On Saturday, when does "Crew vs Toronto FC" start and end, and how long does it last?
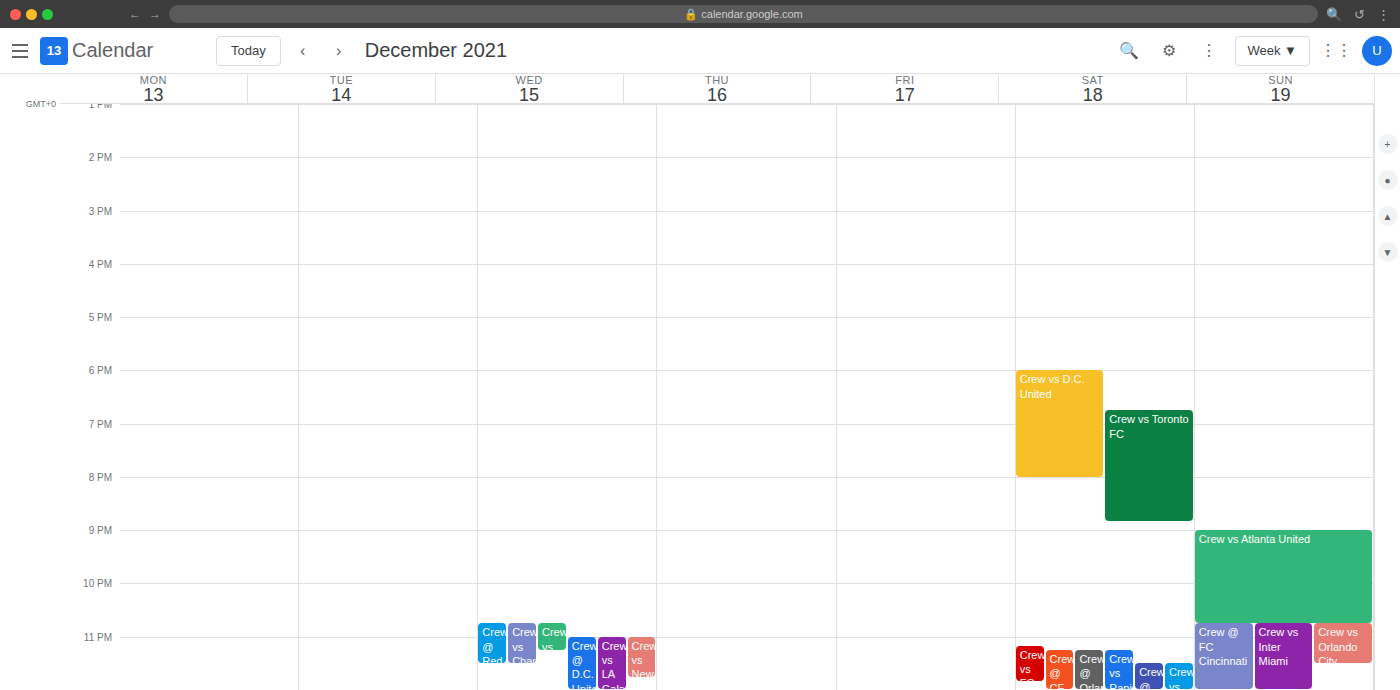
6:45 PM to 8:50 PM, 2 hours 5 minutes